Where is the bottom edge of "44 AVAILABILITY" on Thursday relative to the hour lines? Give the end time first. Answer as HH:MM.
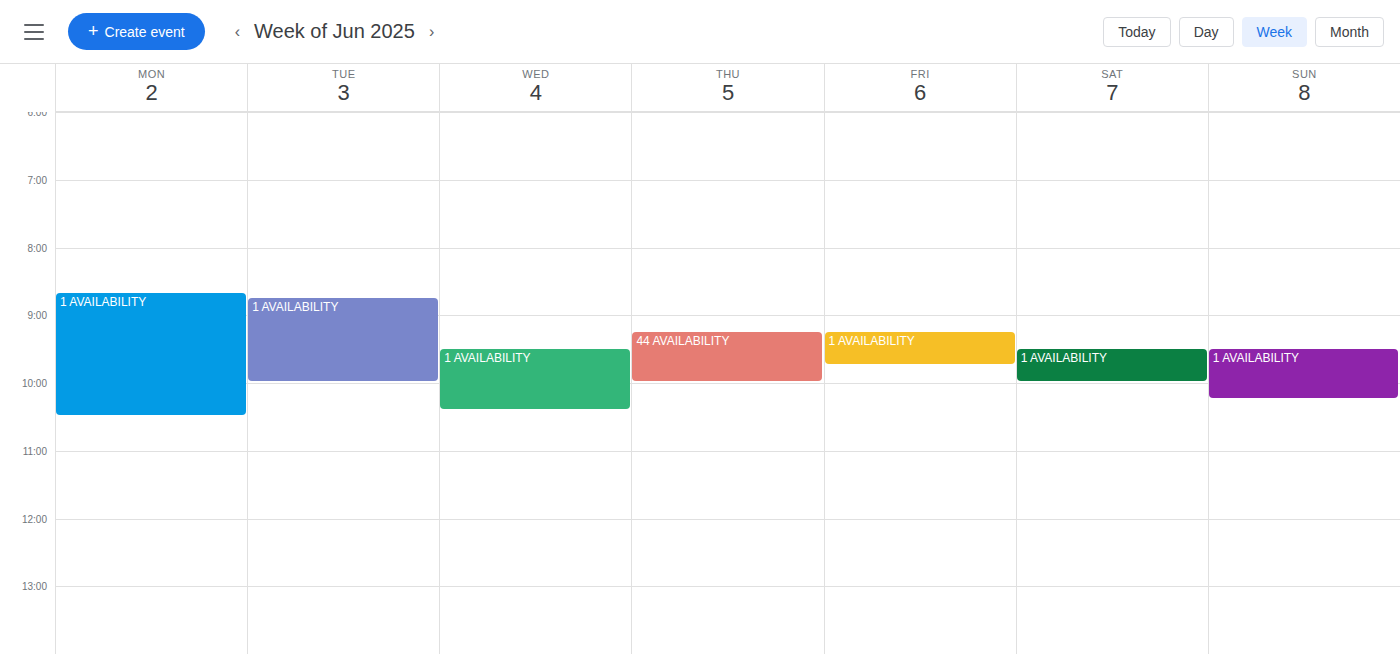
10:00 -- exactly on the 10:00 line.